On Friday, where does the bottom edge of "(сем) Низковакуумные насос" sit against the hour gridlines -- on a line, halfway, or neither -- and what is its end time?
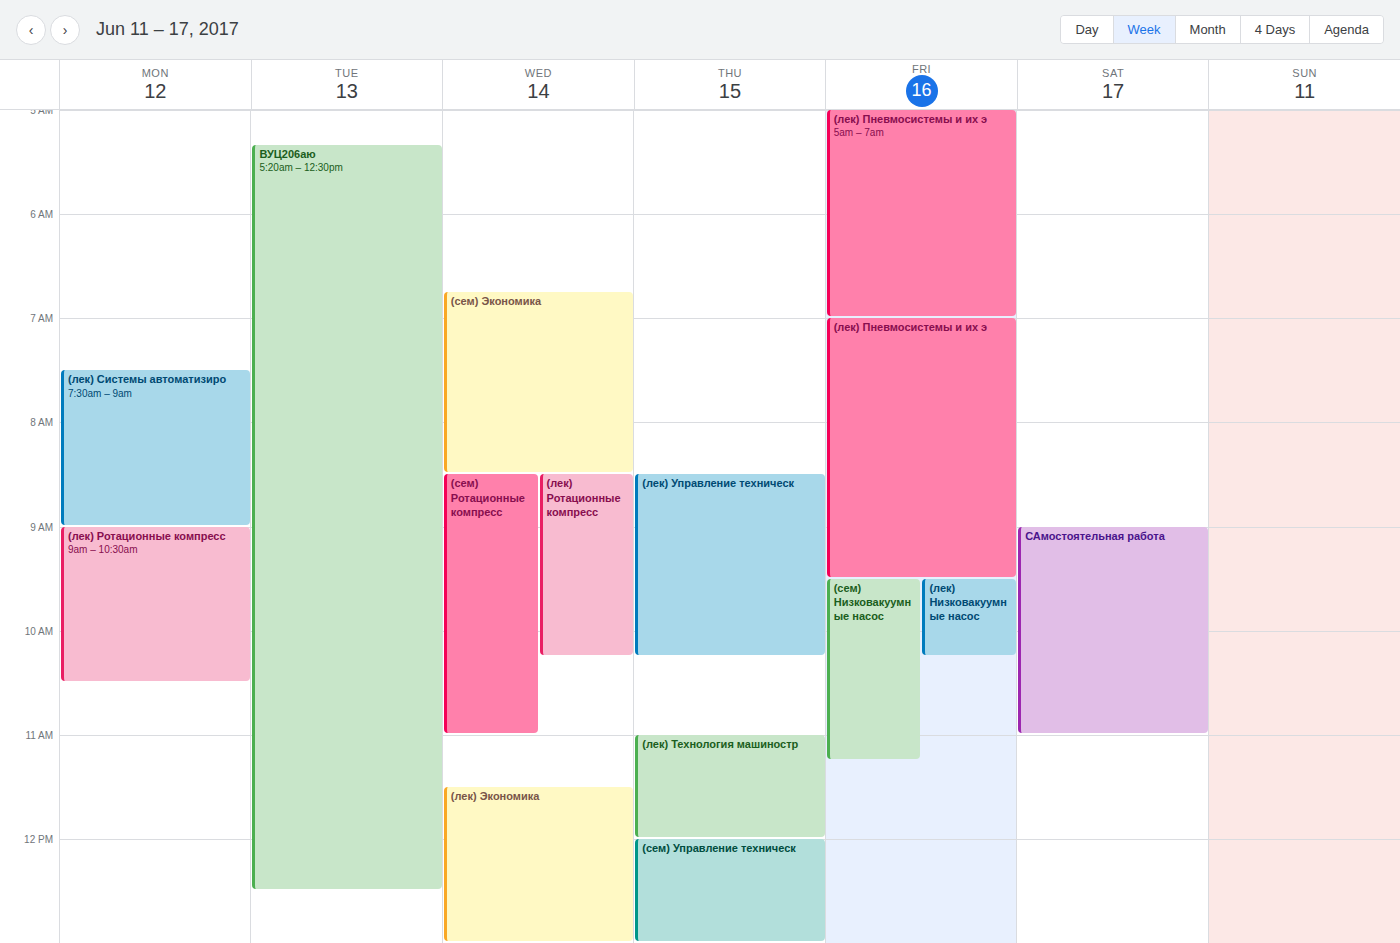
11:15 AM -- neither: a quarter of the way from the 11 AM line to the 12 PM line.